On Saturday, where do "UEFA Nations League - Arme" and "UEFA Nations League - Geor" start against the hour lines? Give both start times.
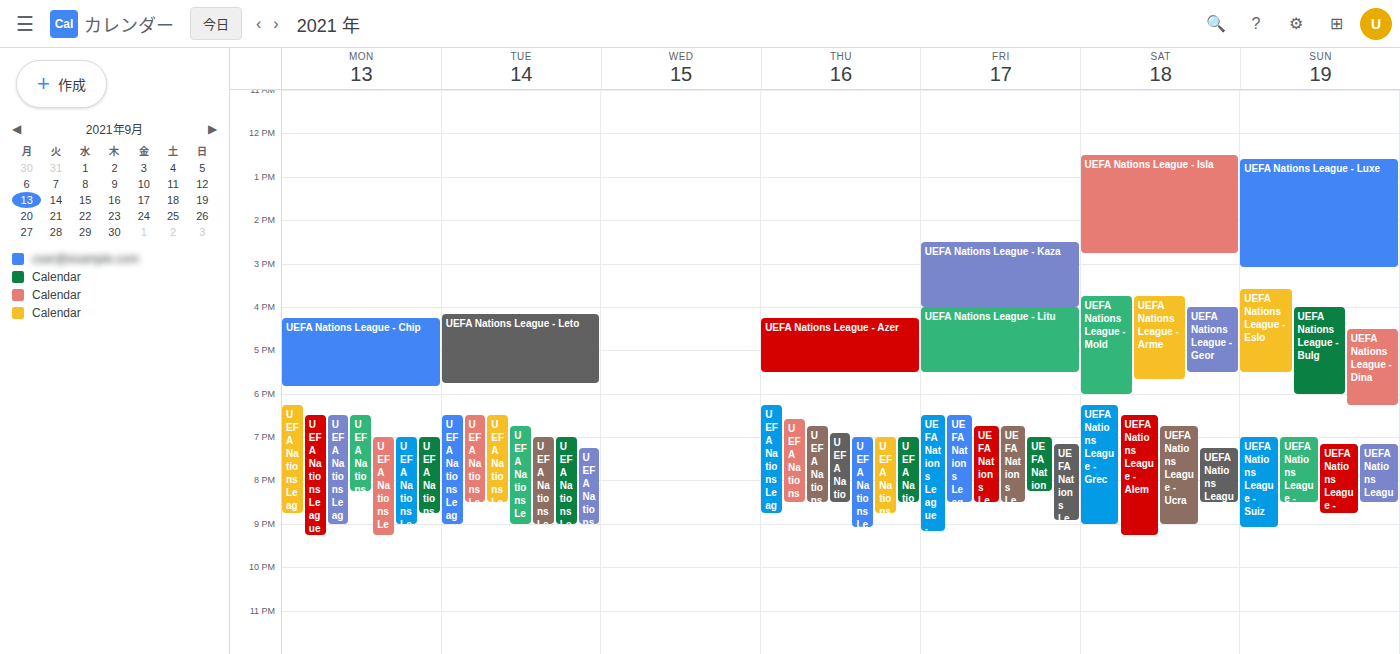
"UEFA Nations League - Arme": 3:45 PM, neither: three quarters of the way from the 3 PM line to the 4 PM line. "UEFA Nations League - Geor": 4:00 PM, exactly on the 4 PM line.